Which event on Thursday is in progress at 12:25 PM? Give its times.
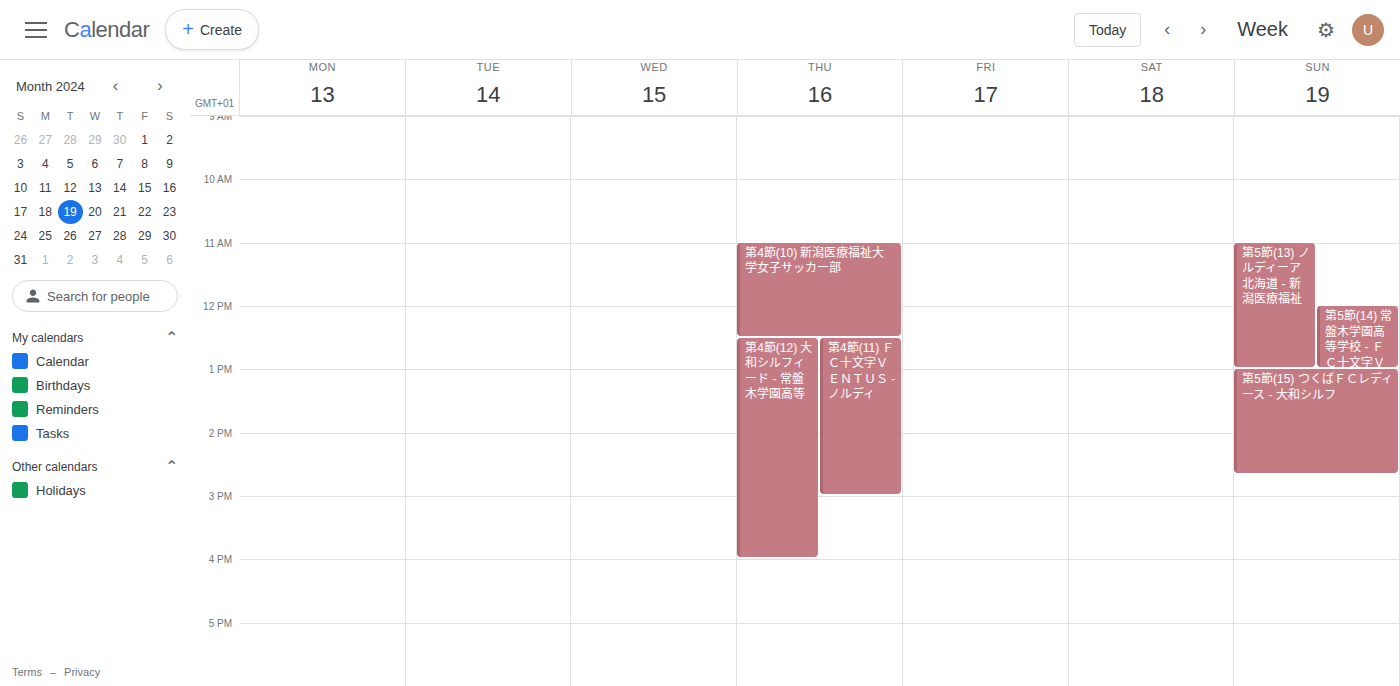
"第4節(10) 新潟医療福祉大学女子サッカー部", 11:00 AM to 12:30 PM